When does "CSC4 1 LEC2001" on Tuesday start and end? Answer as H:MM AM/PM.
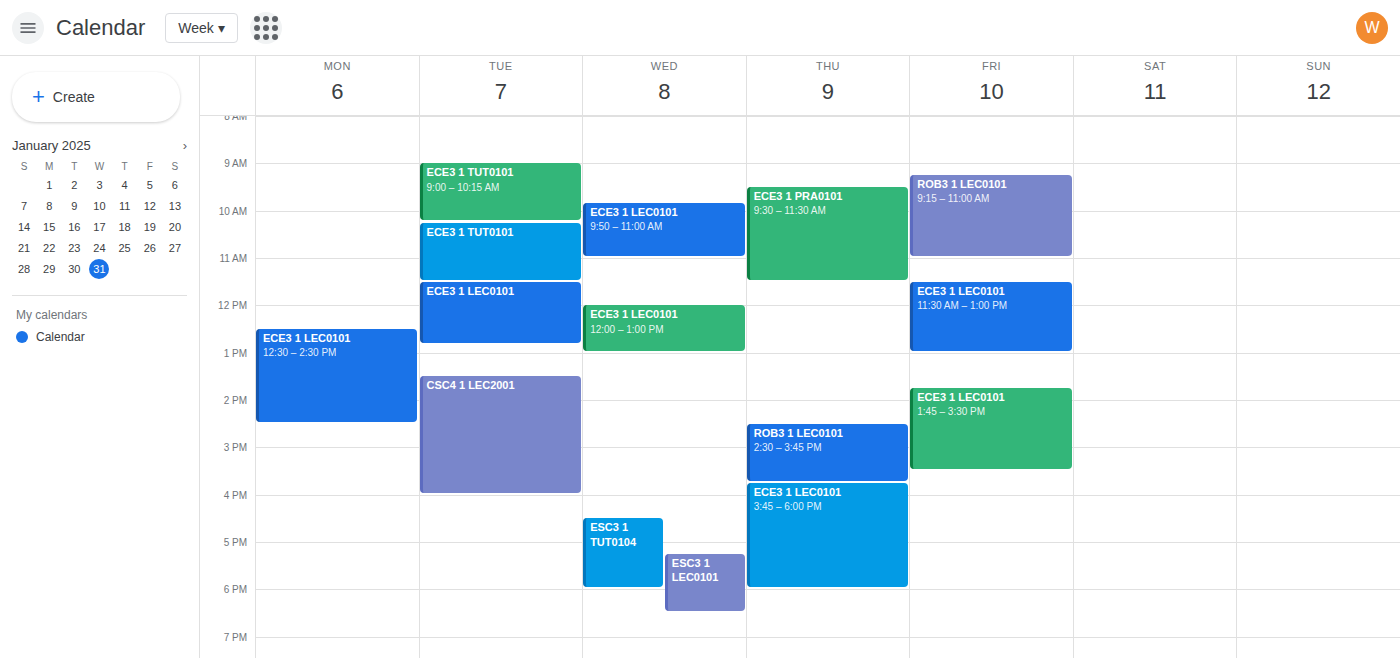
1:30 PM to 4:00 PM